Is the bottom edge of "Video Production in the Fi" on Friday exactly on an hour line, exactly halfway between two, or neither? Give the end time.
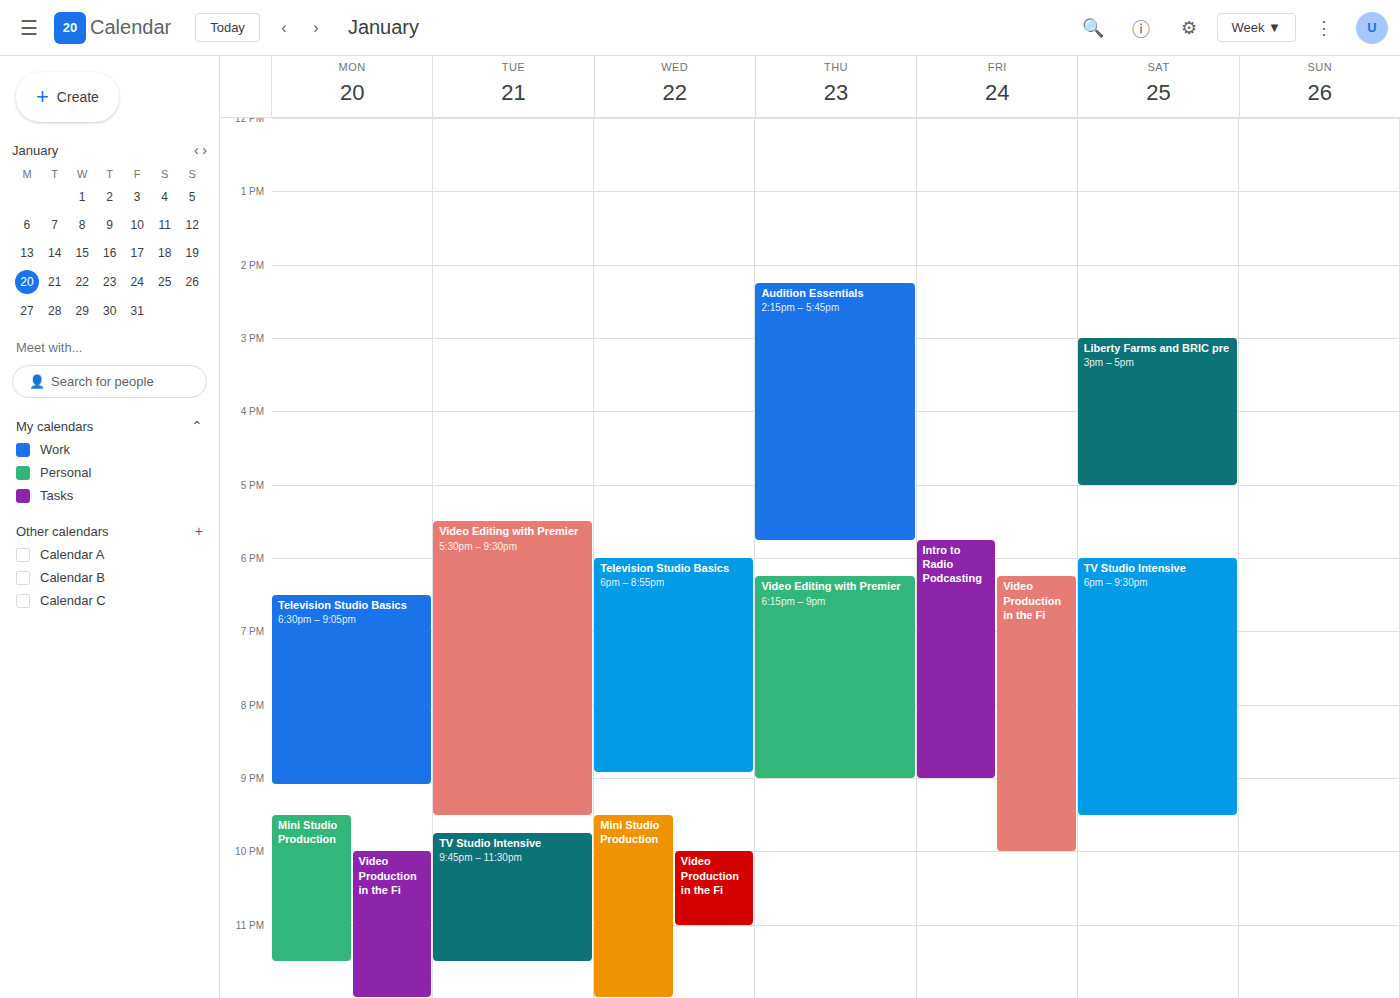
22:00 -- exactly on the 22:00 line.